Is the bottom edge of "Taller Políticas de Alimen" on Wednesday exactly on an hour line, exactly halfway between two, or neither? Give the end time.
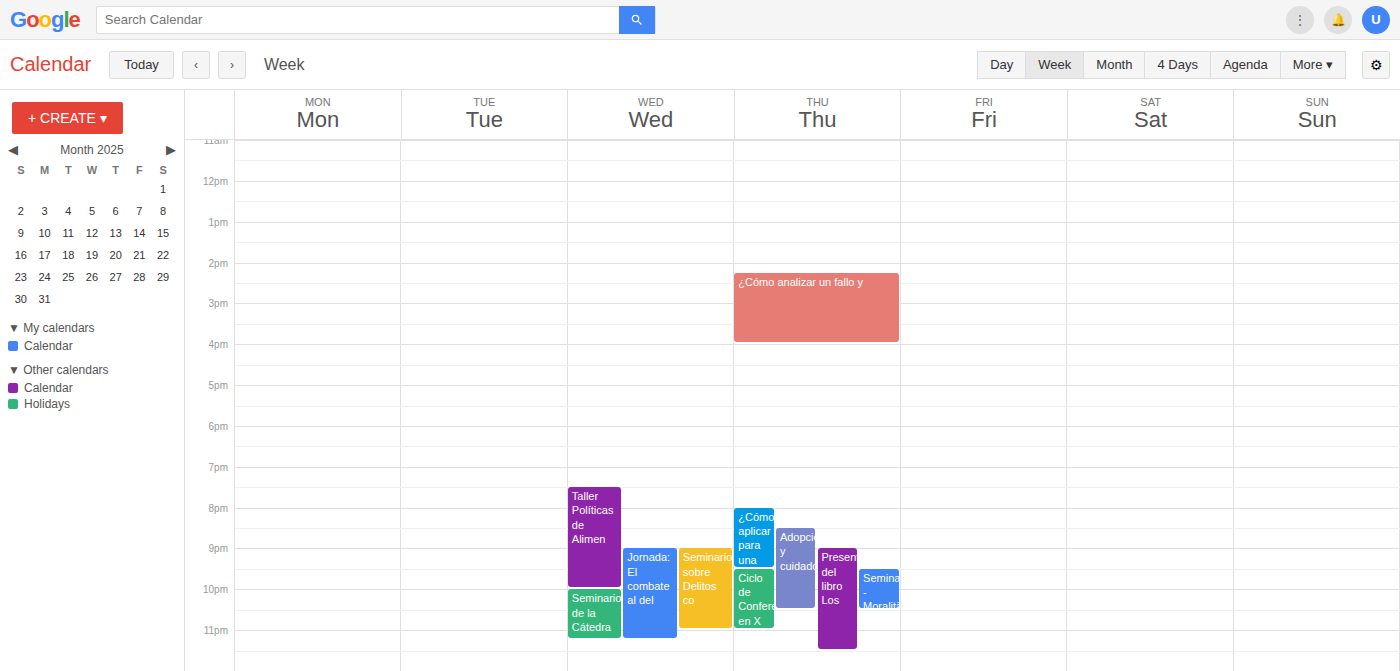
10:00 PM -- exactly on the 10 PM line.